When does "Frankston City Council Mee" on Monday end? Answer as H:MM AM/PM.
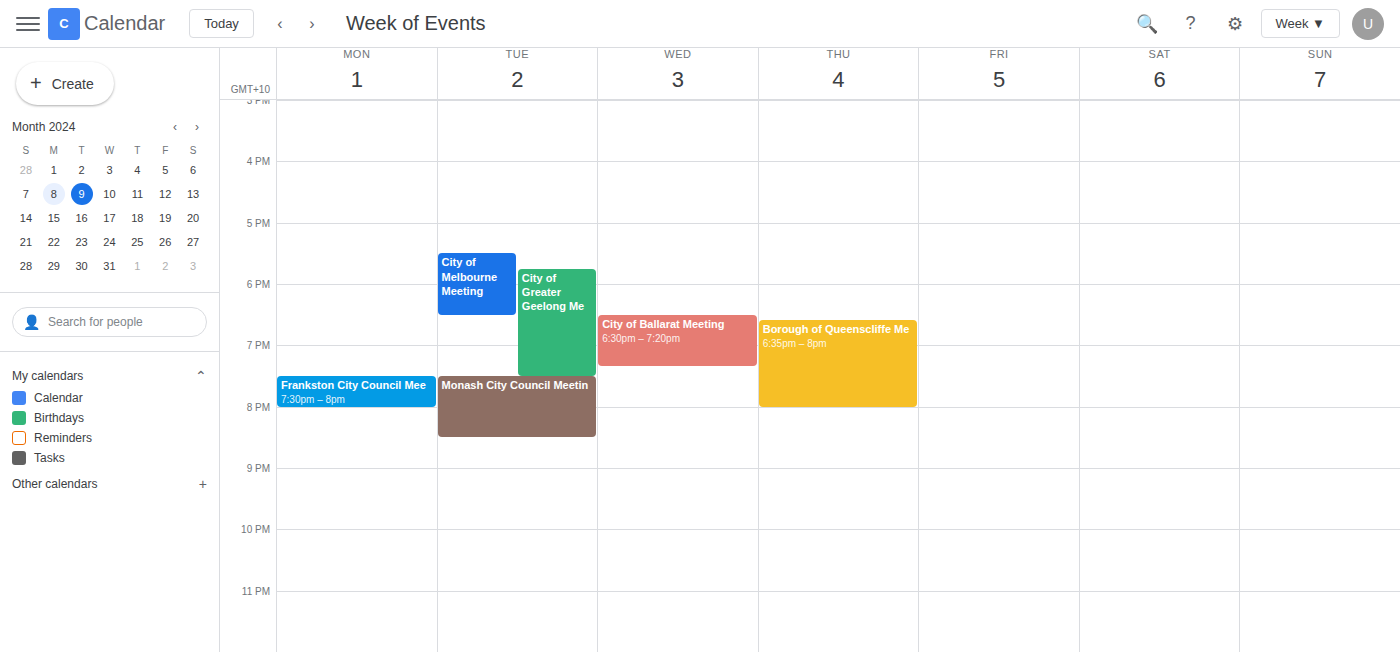
8:00 PM